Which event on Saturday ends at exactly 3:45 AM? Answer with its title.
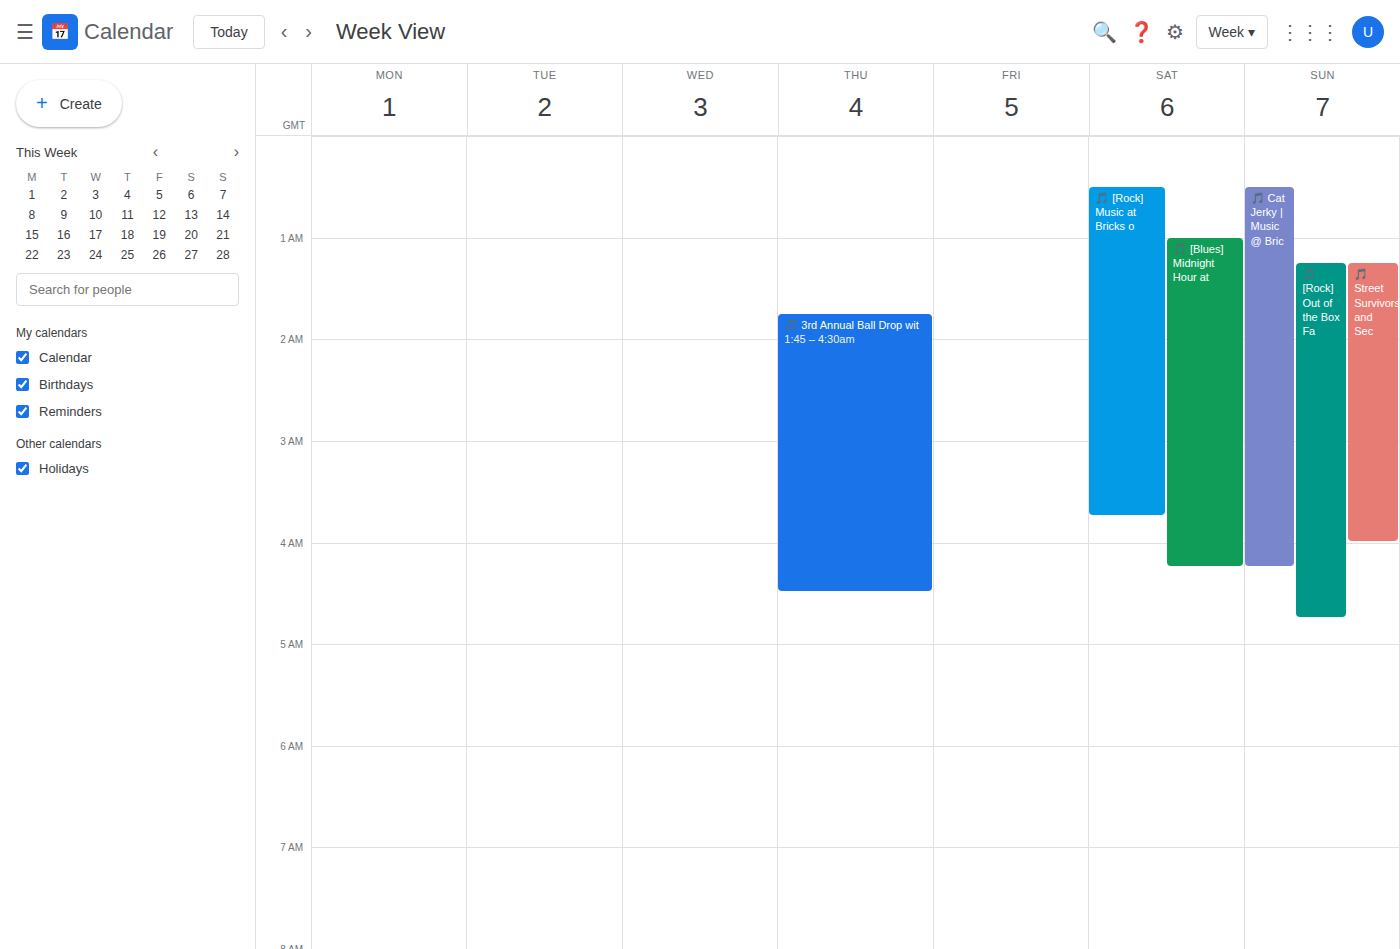
"🎵 [Rock] Music at Bricks o"